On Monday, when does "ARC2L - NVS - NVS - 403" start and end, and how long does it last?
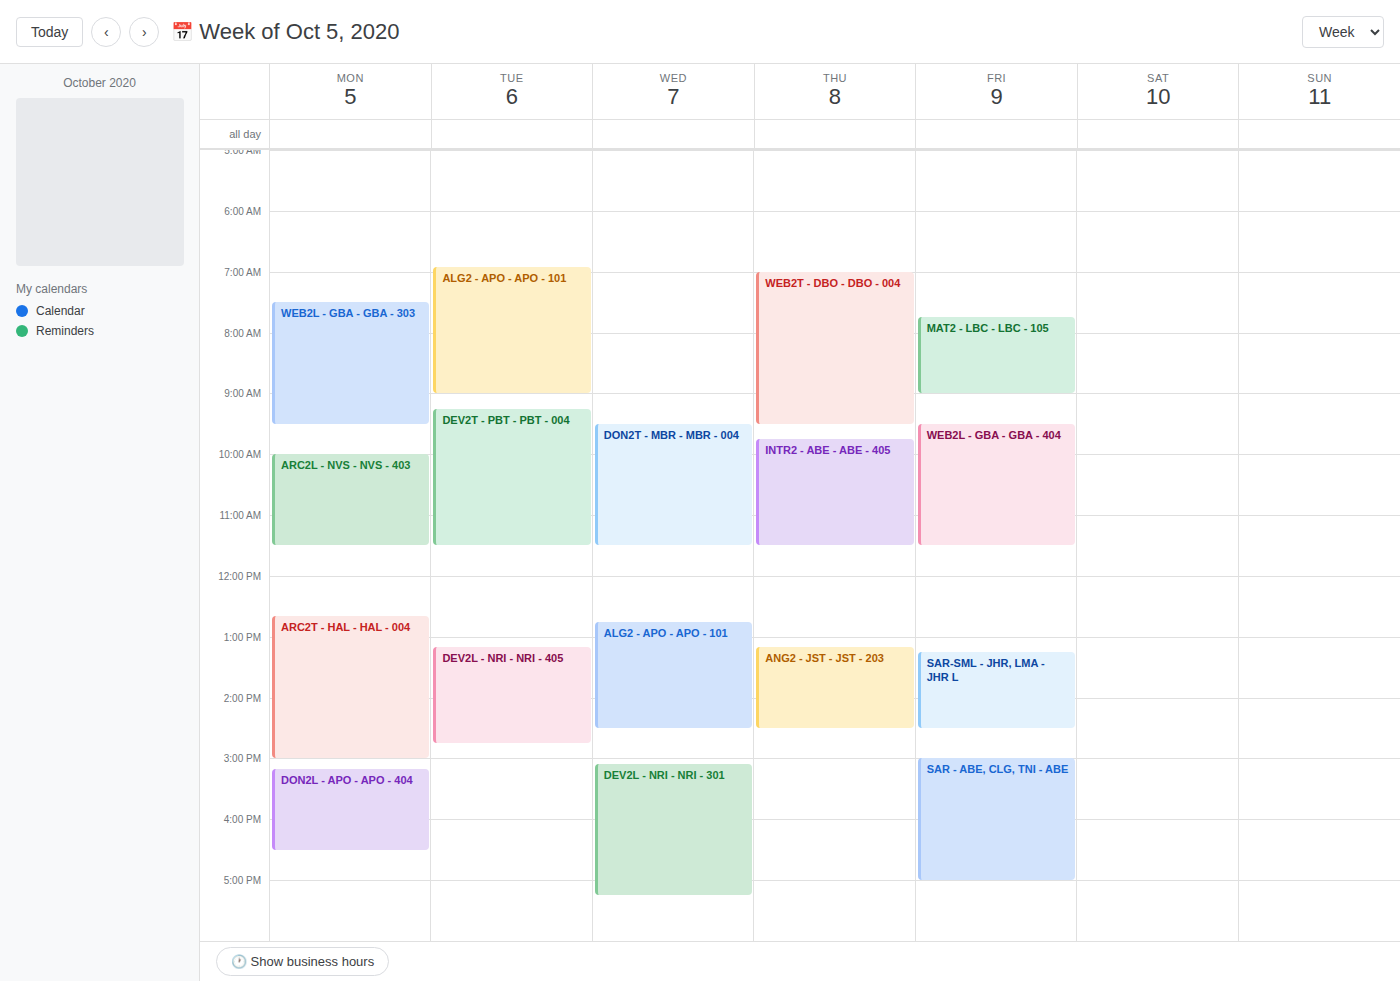
10:00 to 11:30, 1 hour 30 minutes